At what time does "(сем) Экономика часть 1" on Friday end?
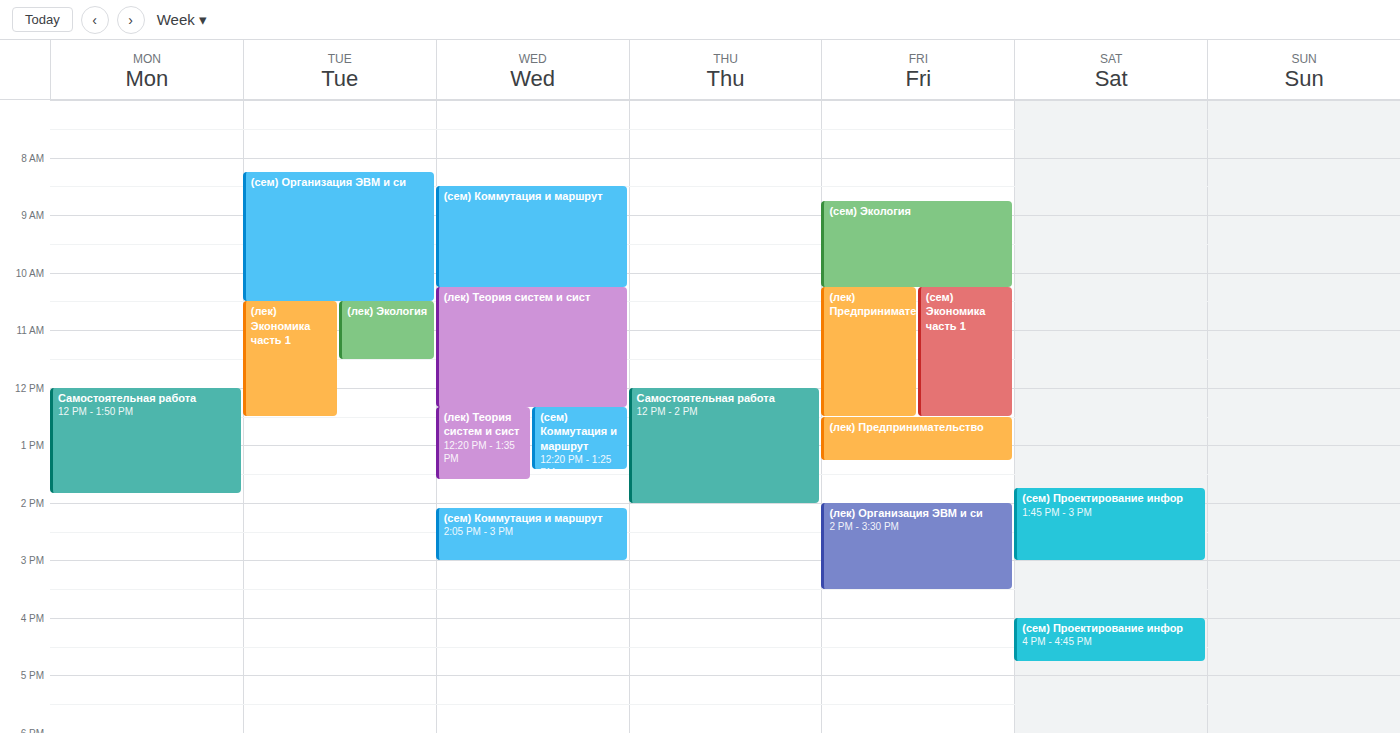
12:30